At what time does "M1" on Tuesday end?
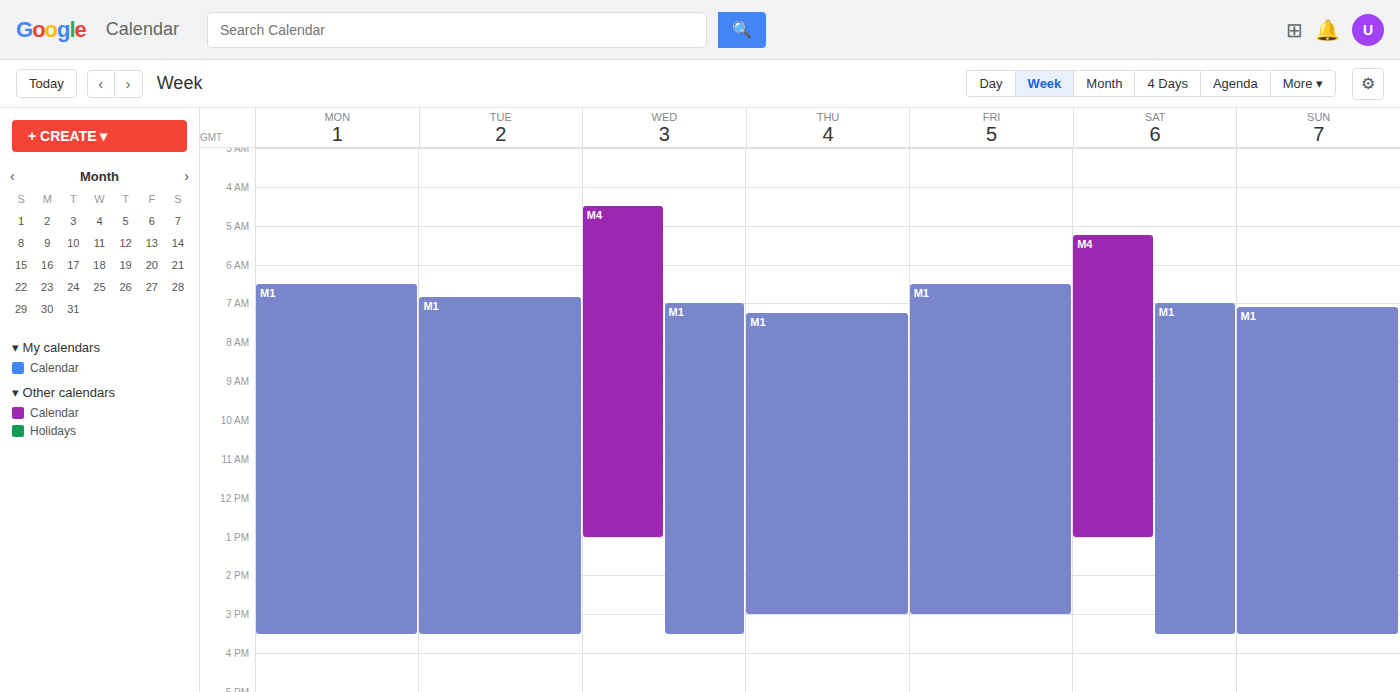
3:30 PM